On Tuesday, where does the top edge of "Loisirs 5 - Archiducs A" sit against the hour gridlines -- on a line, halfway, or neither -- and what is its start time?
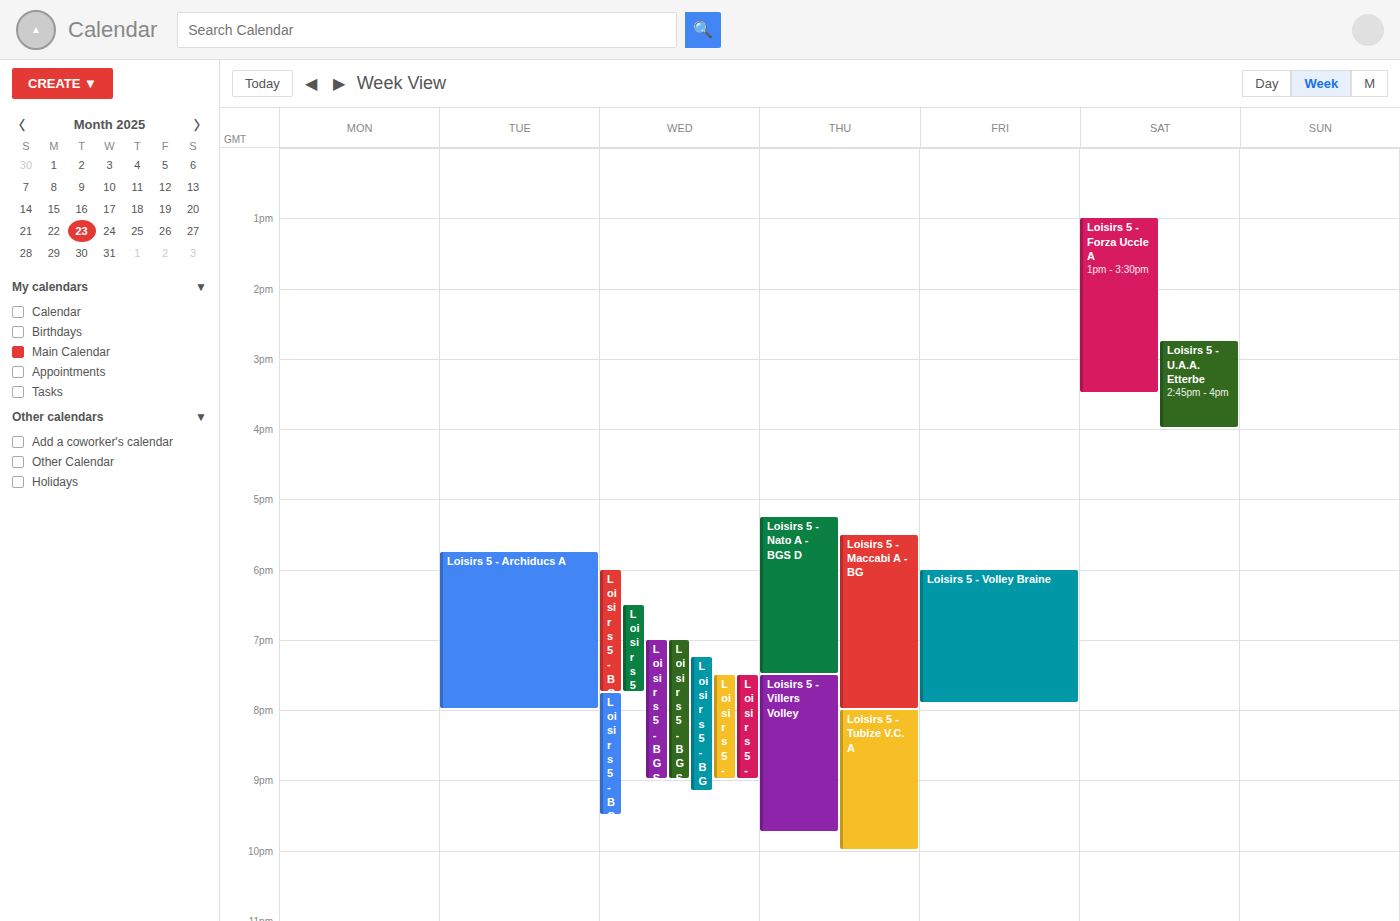
17:45 -- neither: three quarters of the way from the 17:00 line to the 18:00 line.